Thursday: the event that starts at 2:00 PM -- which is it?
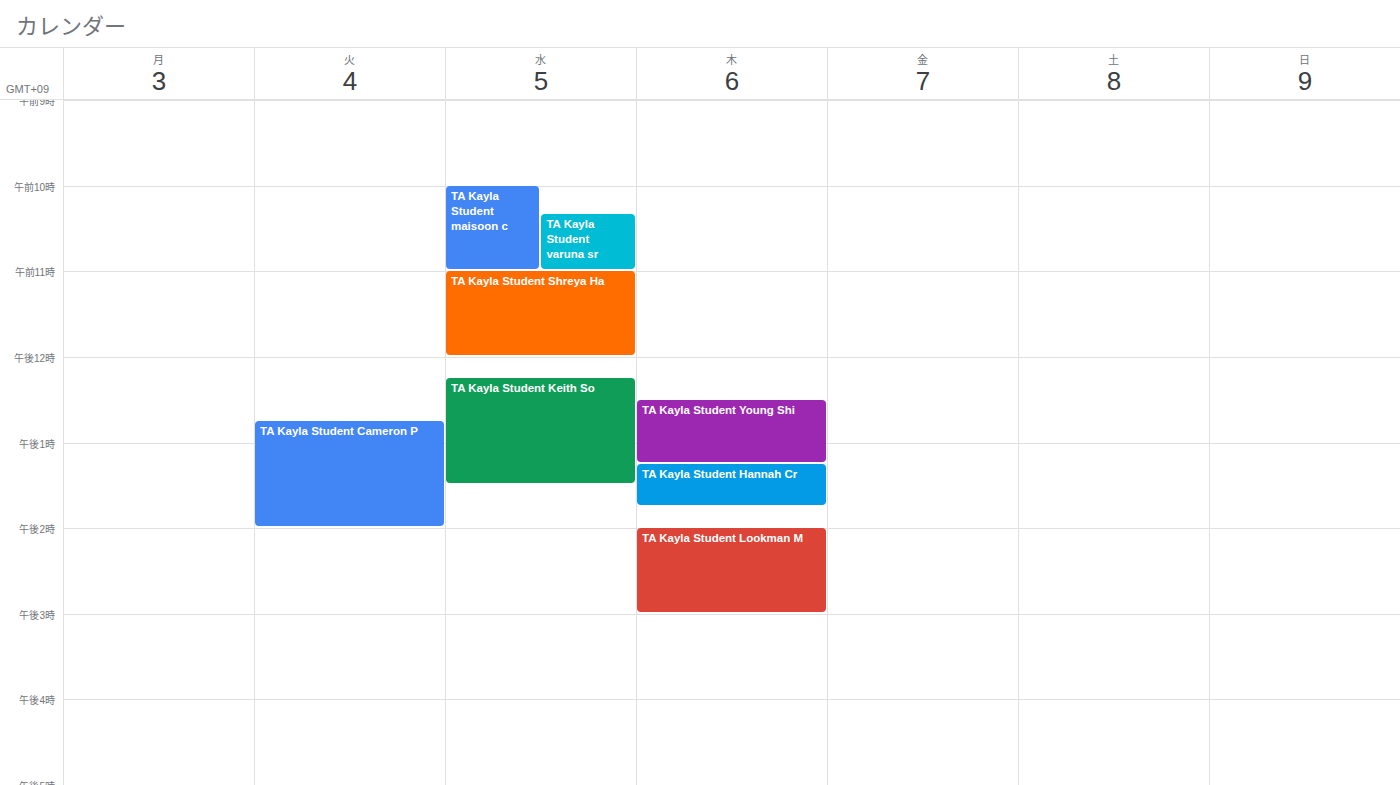
"TA Kayla Student Lookman M"